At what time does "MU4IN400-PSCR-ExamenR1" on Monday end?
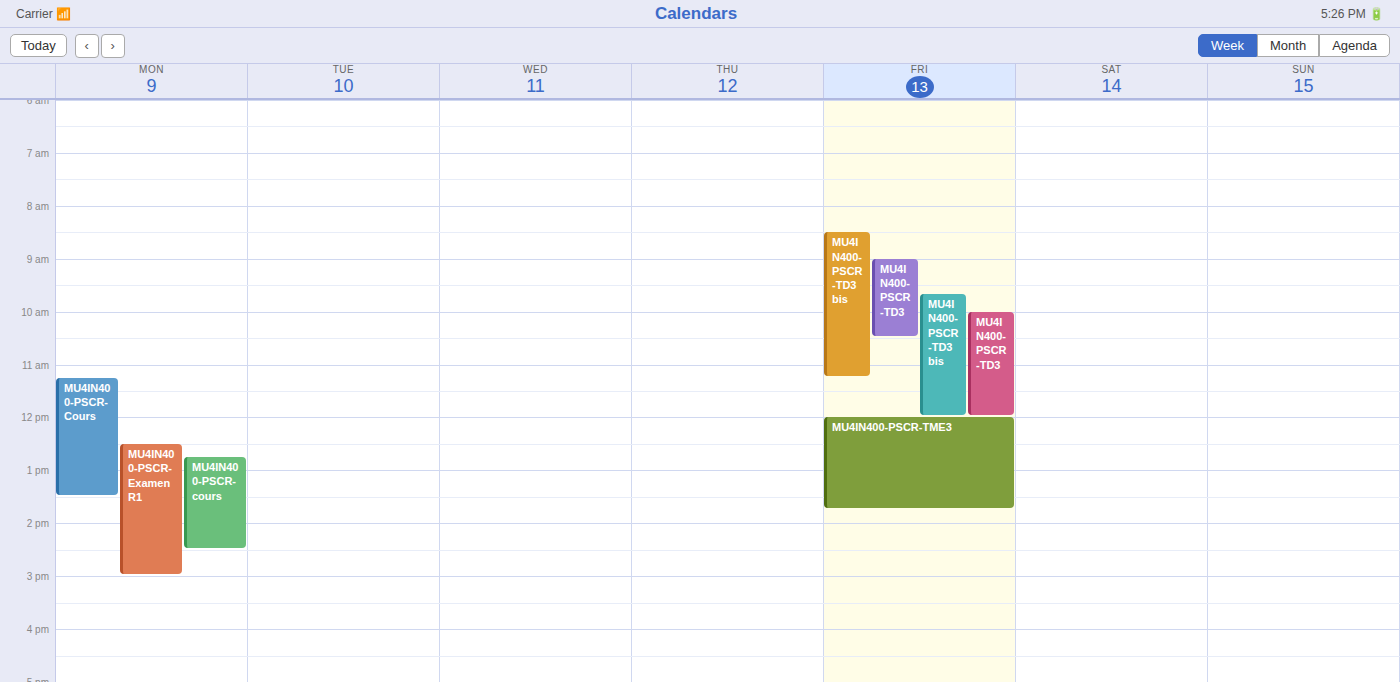
3:00 PM